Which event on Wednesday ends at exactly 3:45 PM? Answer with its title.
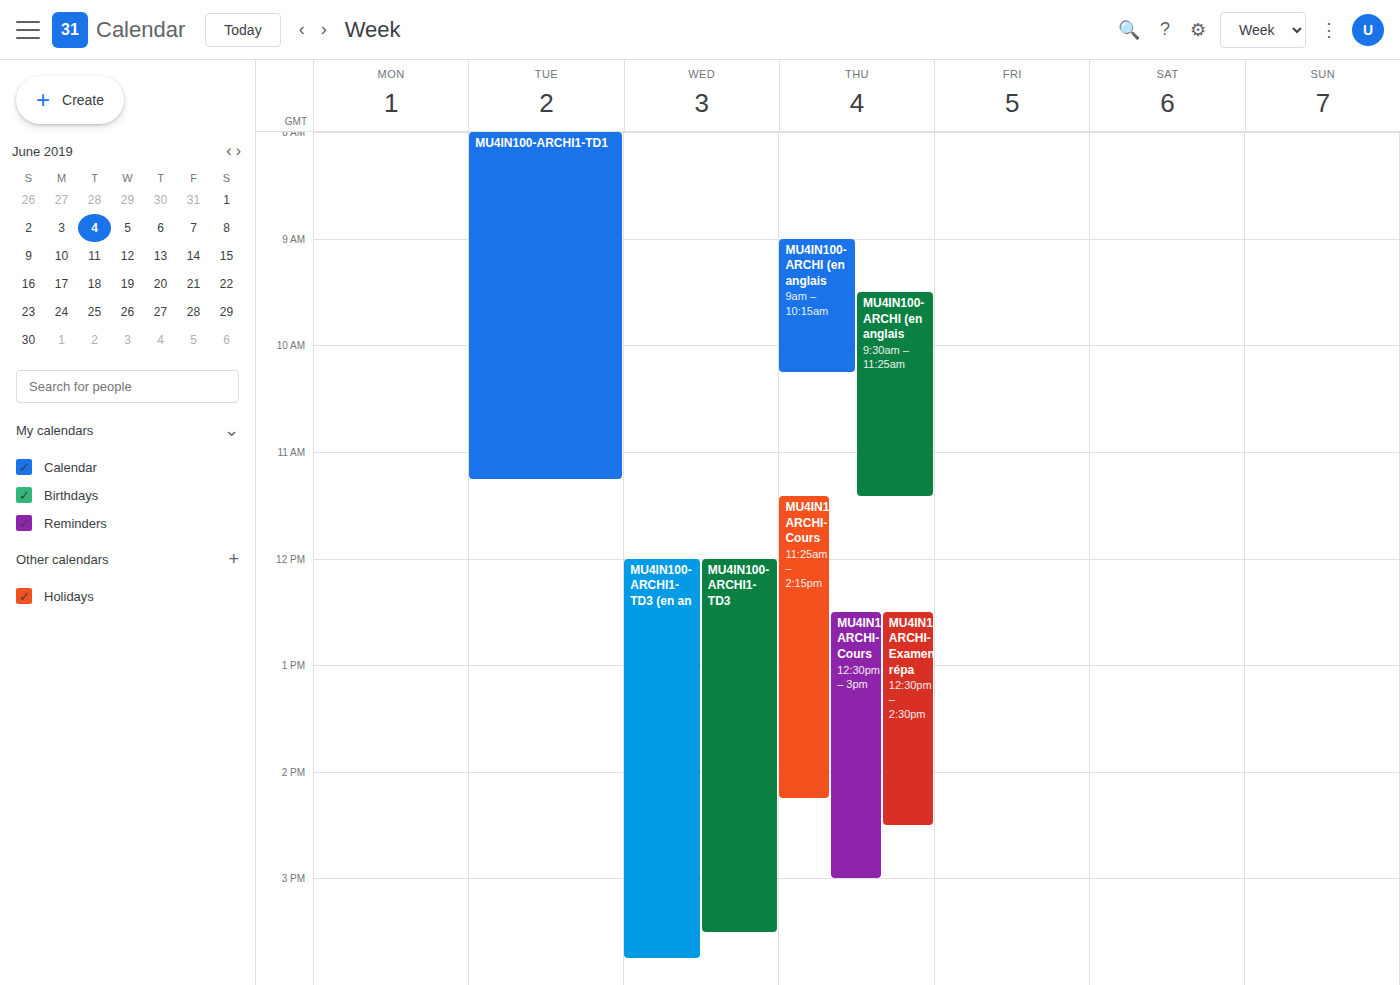
"MU4IN100-ARCHI1-TD3 (en an"